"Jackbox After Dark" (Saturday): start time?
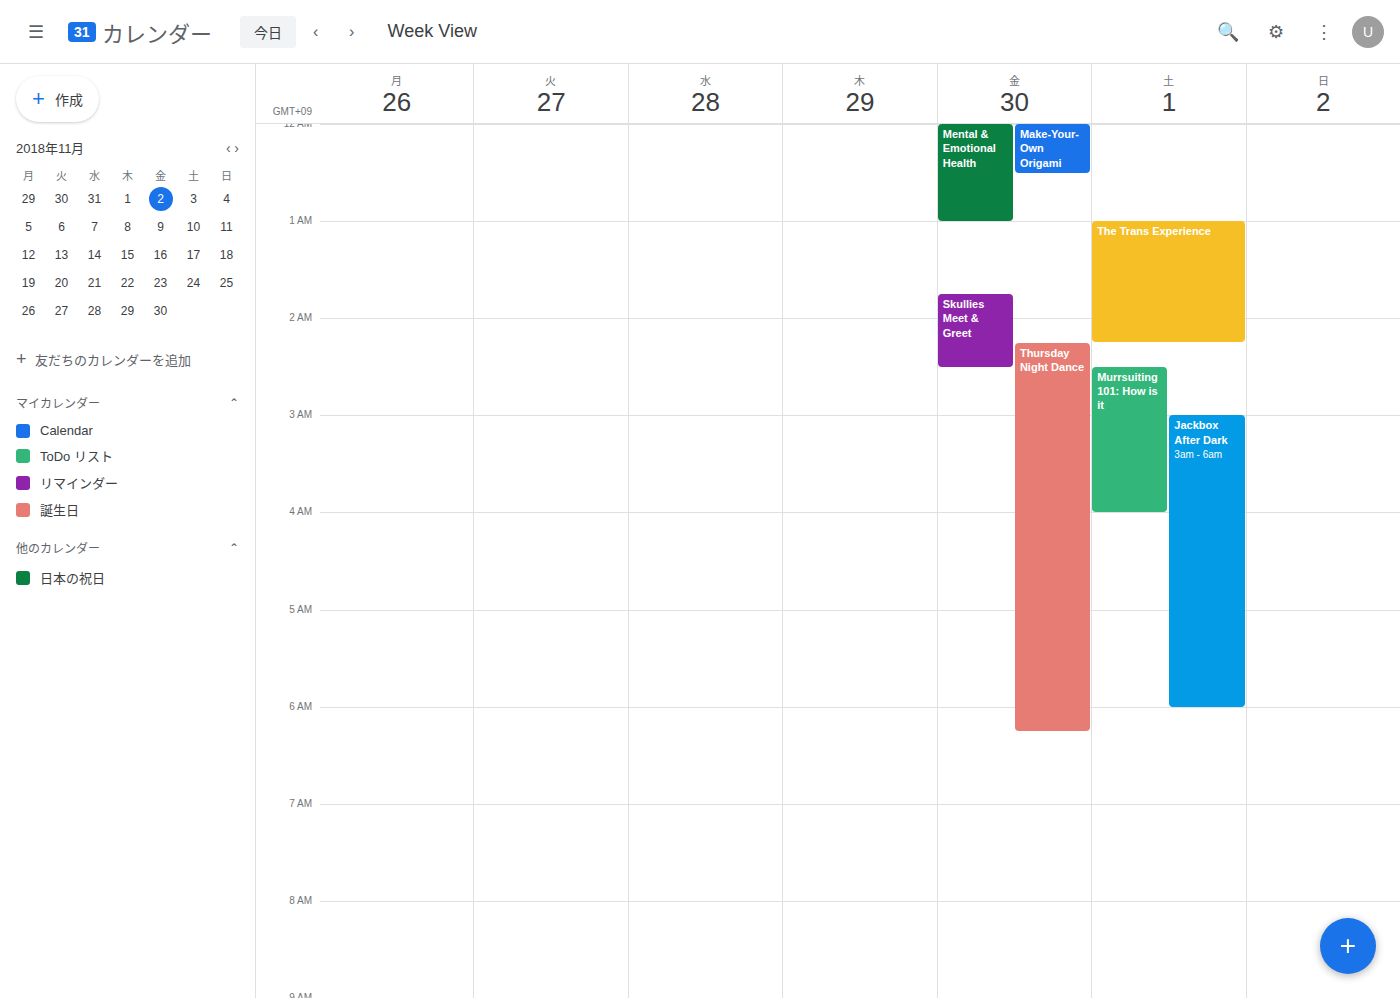
3:00 AM